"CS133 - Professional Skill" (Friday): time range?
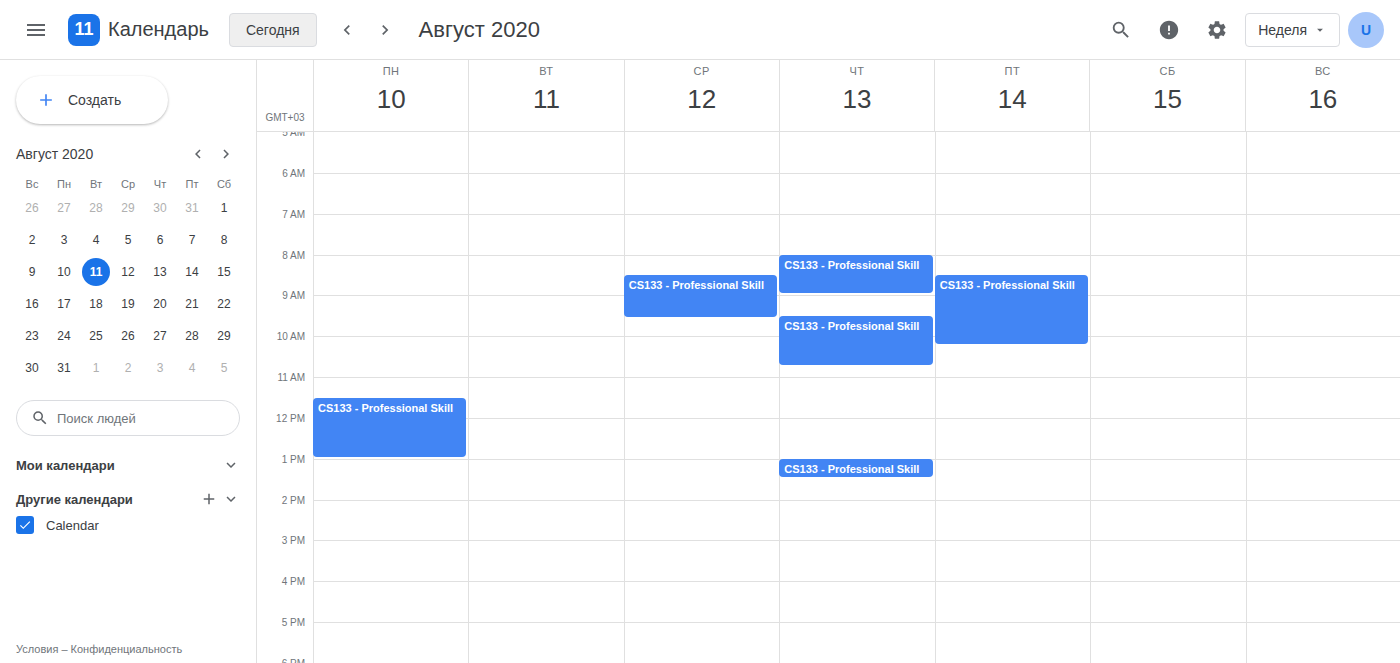
8:30 AM to 10:15 AM